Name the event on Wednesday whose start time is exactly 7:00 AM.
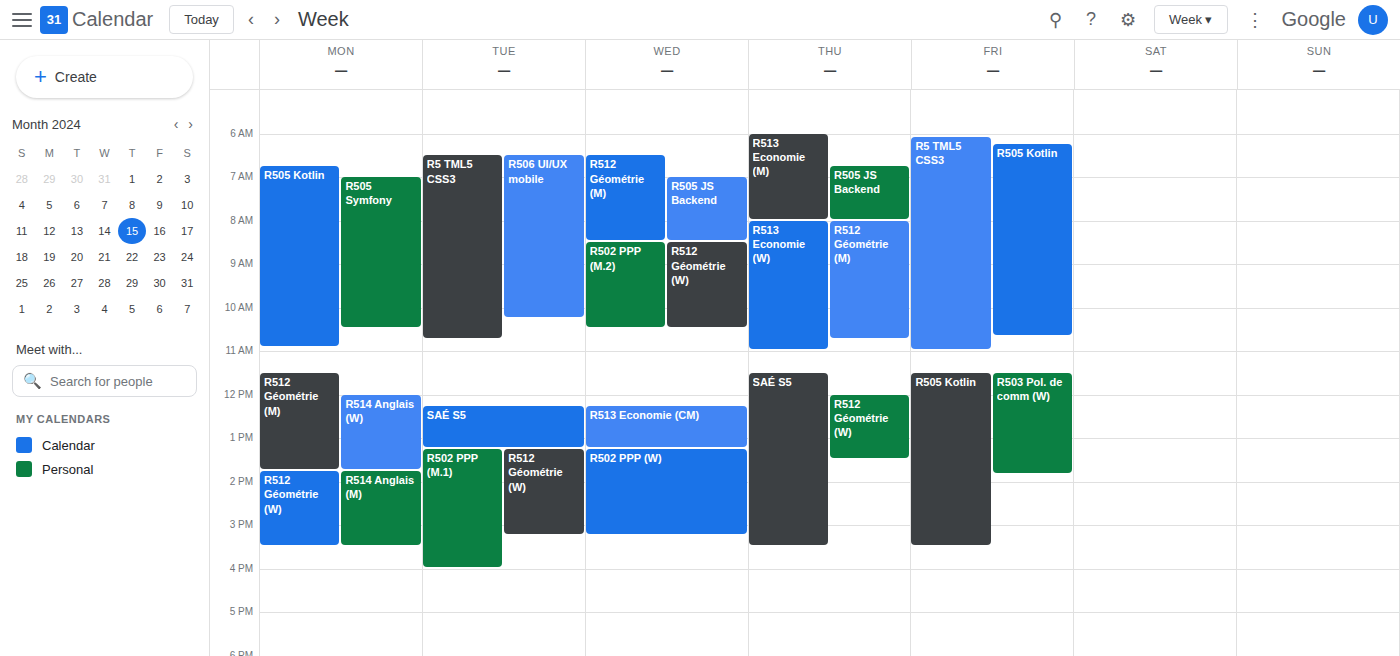
"R505 JS Backend"